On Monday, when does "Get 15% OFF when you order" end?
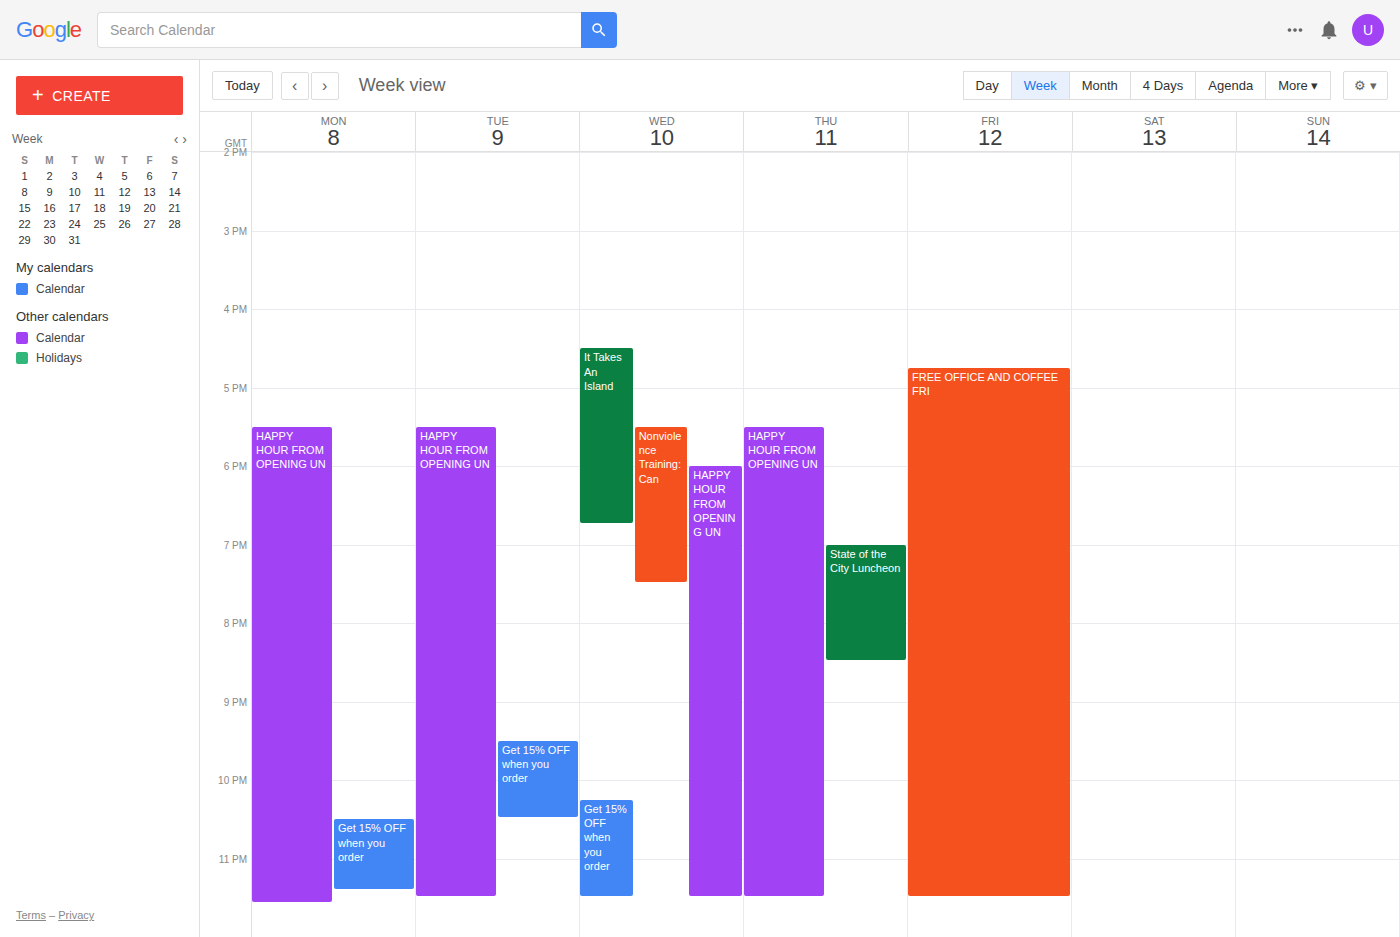
11:25 PM